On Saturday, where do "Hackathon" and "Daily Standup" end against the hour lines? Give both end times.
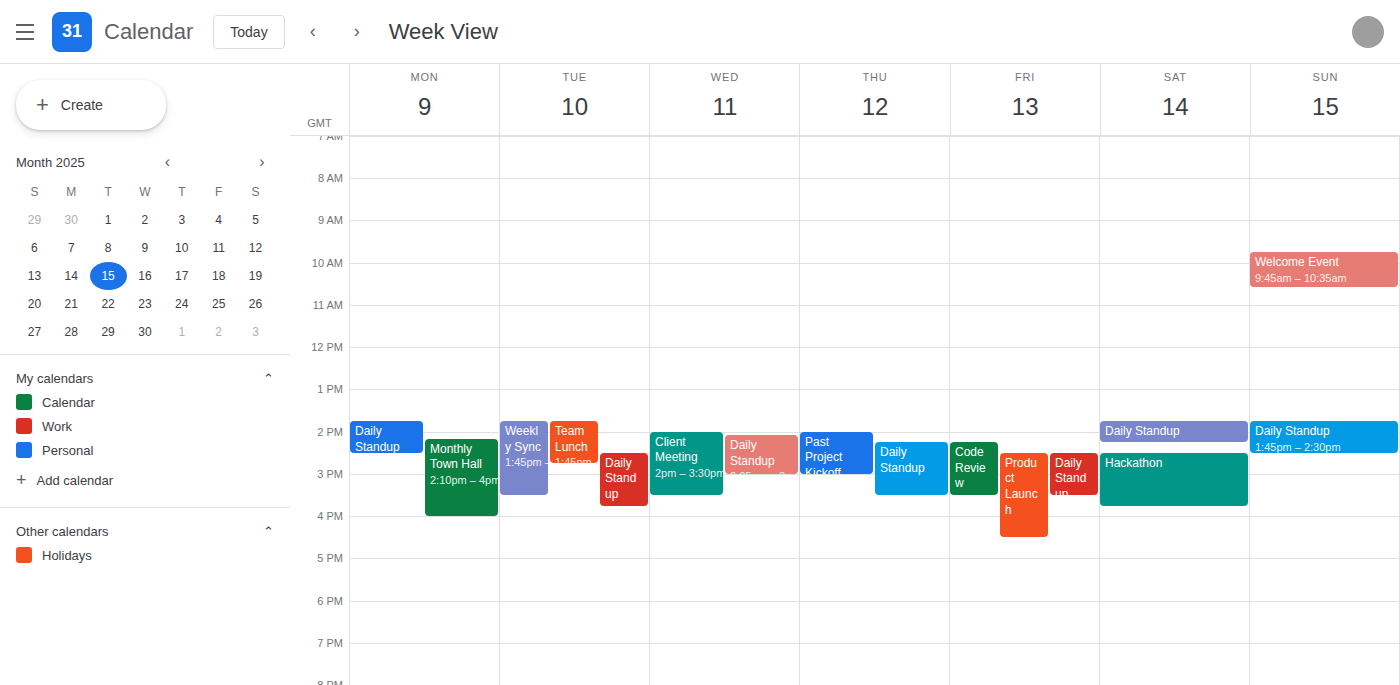
"Hackathon": 3:45 PM, neither: three quarters of the way from the 3 PM line to the 4 PM line. "Daily Standup": 2:15 PM, neither: a quarter of the way from the 2 PM line to the 3 PM line.